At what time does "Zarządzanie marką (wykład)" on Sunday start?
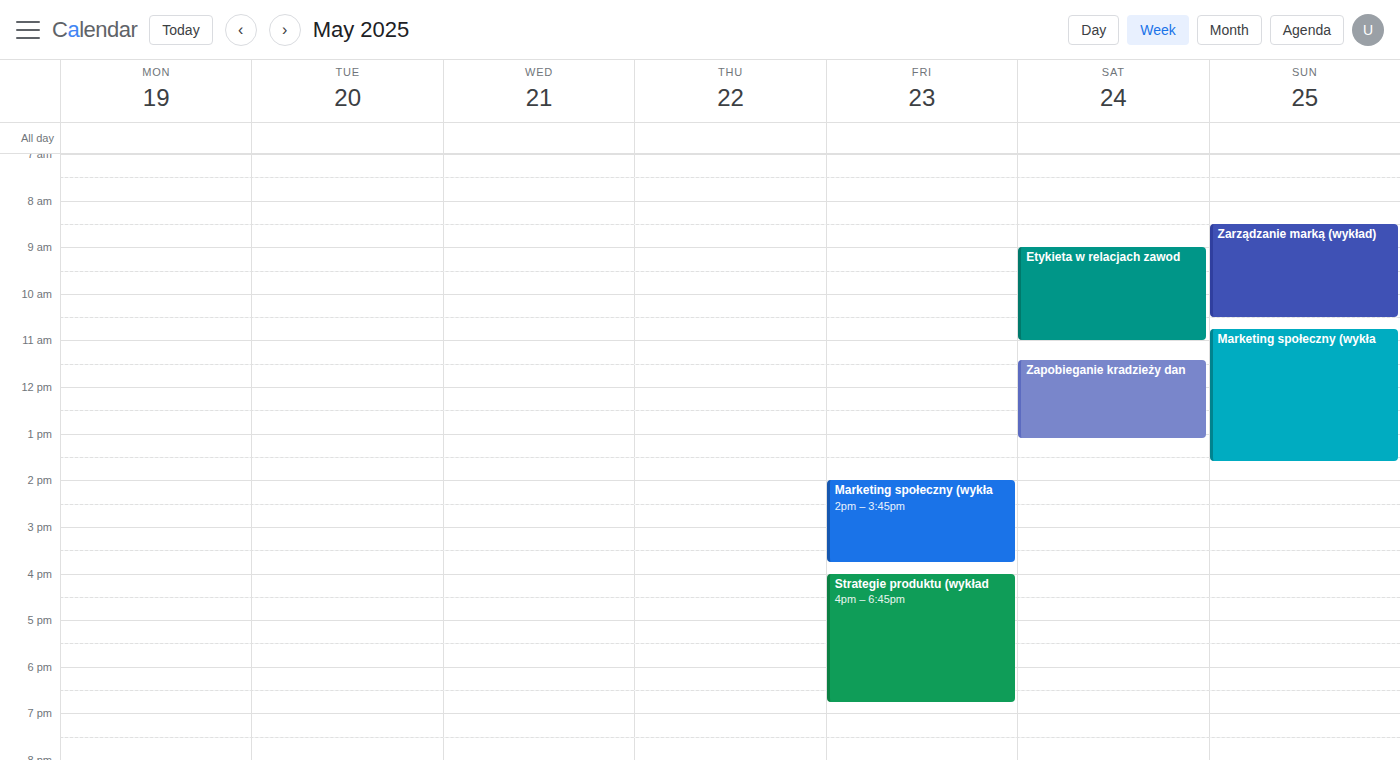
8:30 AM